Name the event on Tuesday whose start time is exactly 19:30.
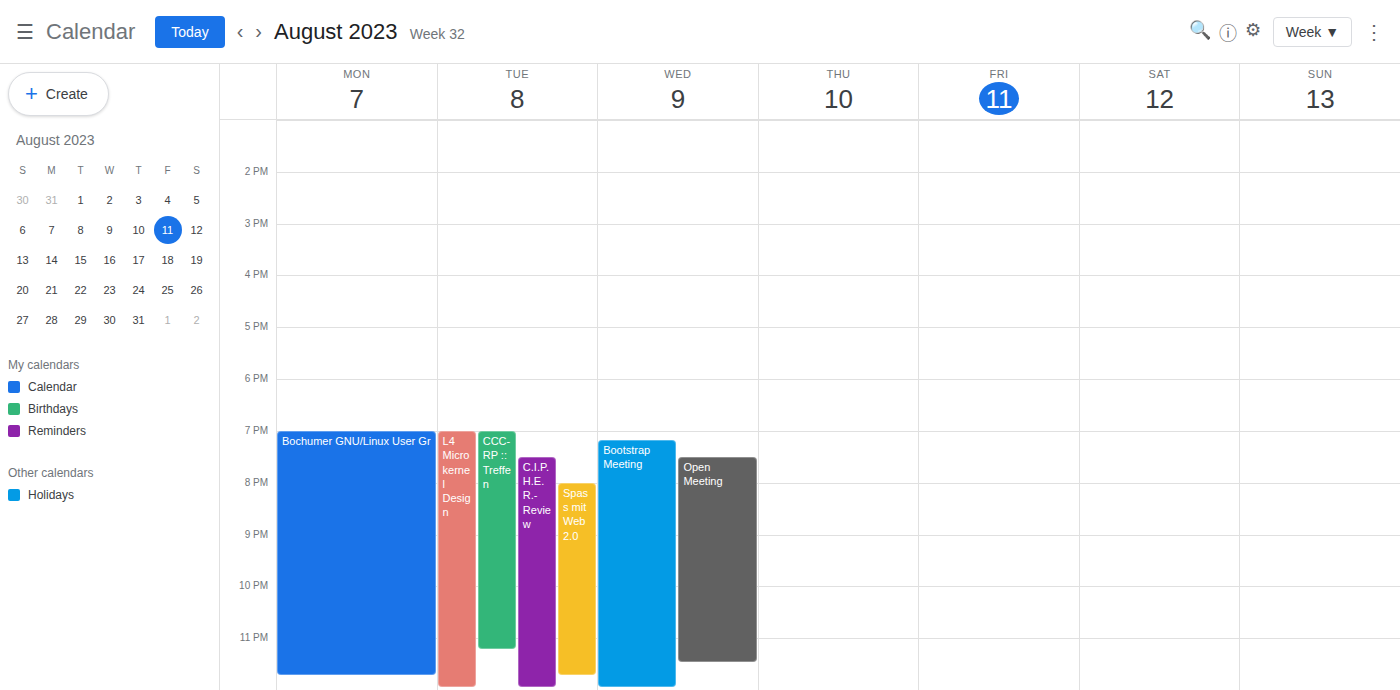
"C.I.P.H.E.R.-Review"